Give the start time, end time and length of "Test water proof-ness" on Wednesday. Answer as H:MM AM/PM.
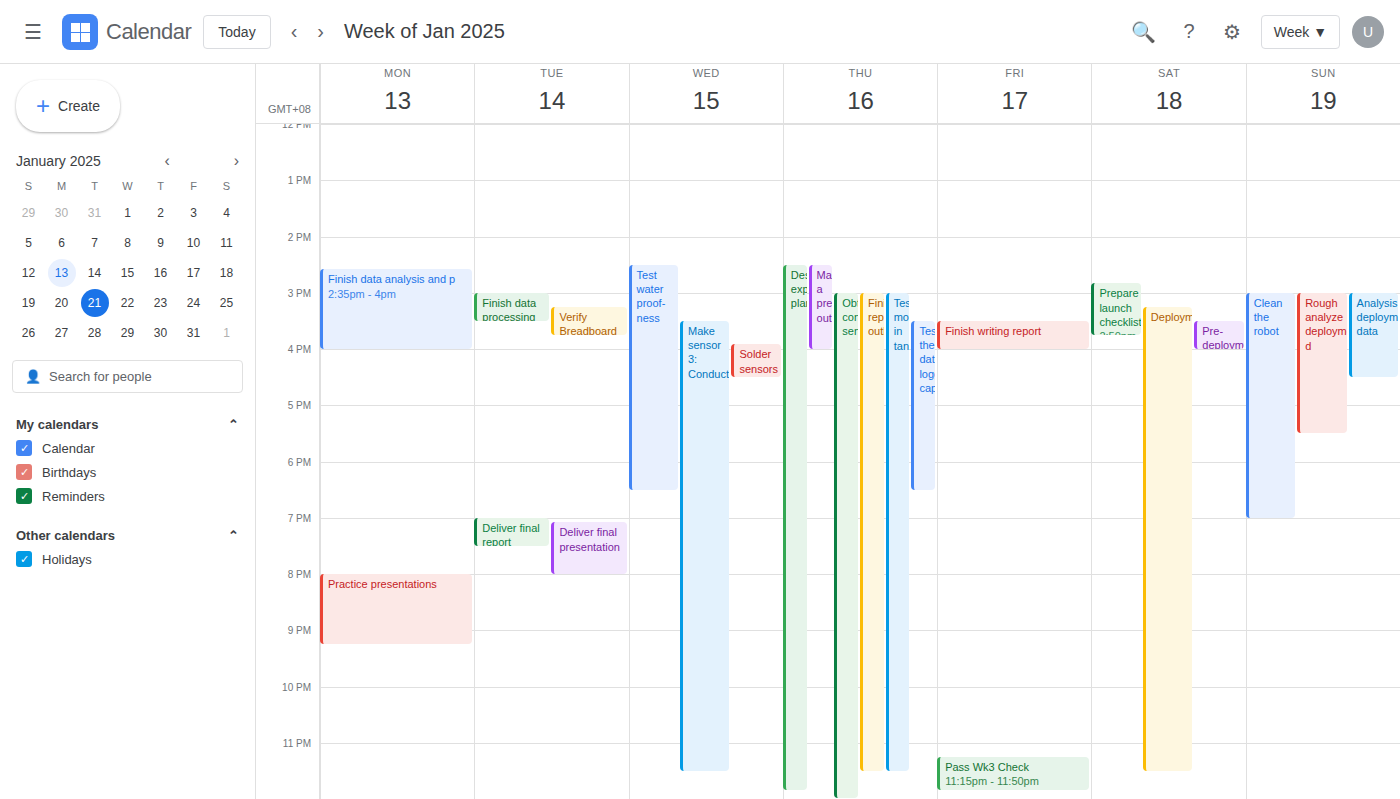
2:30 PM to 6:30 PM, 4 hours